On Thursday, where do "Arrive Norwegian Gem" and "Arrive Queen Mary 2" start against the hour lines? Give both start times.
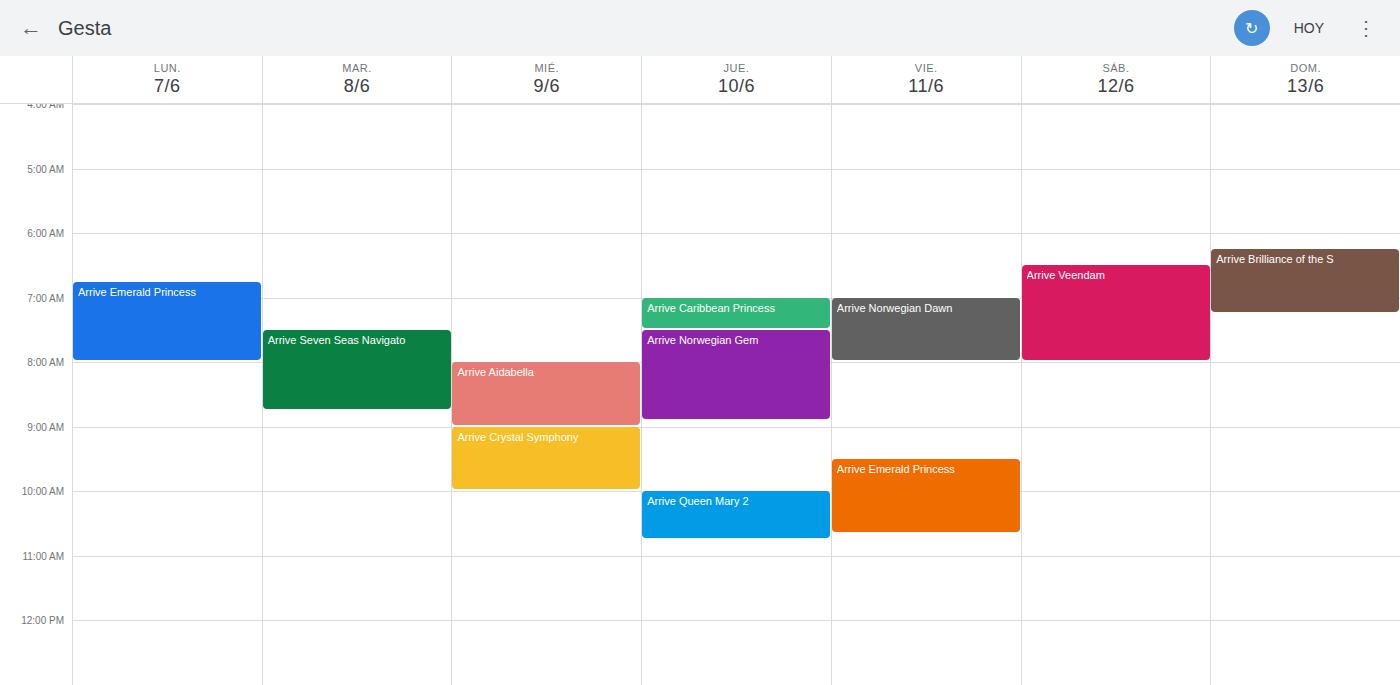
"Arrive Norwegian Gem": 7:30 AM, halfway between the 7 AM and 8 AM lines. "Arrive Queen Mary 2": 10:00 AM, exactly on the 10 AM line.